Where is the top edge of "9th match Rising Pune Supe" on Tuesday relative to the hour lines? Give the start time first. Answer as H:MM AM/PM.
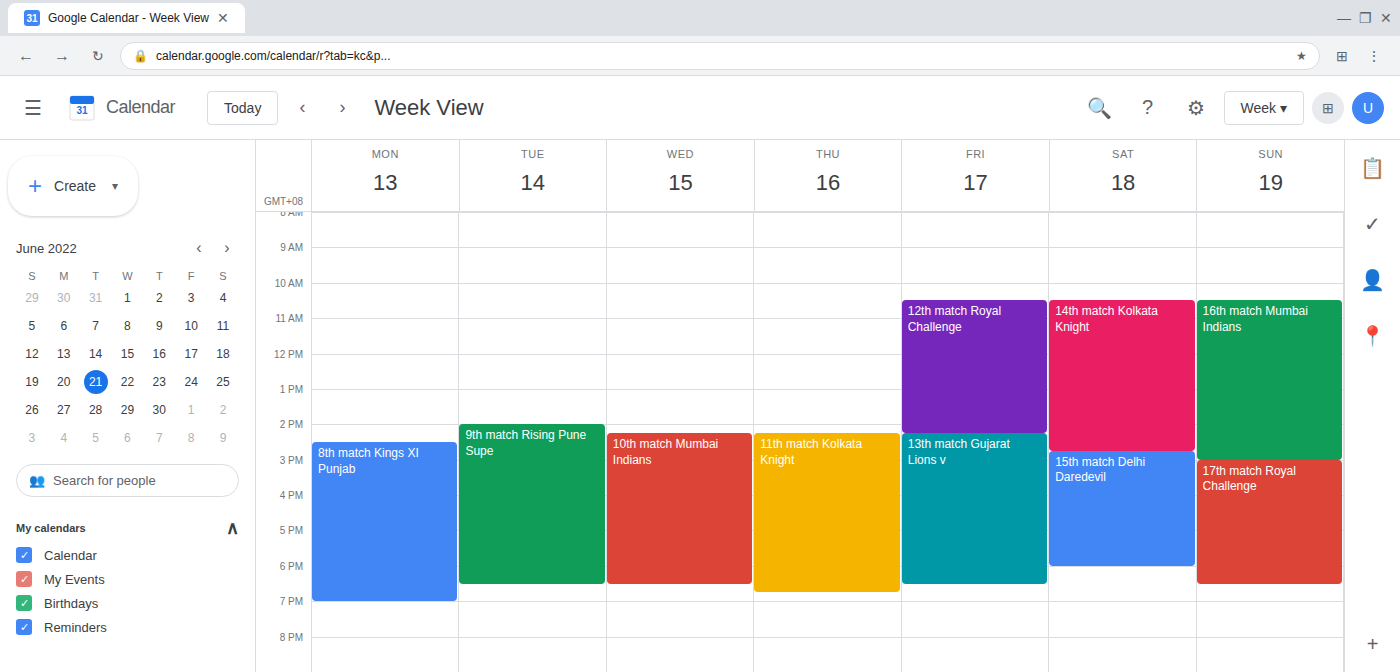
2:00 PM -- exactly on the 2 PM line.